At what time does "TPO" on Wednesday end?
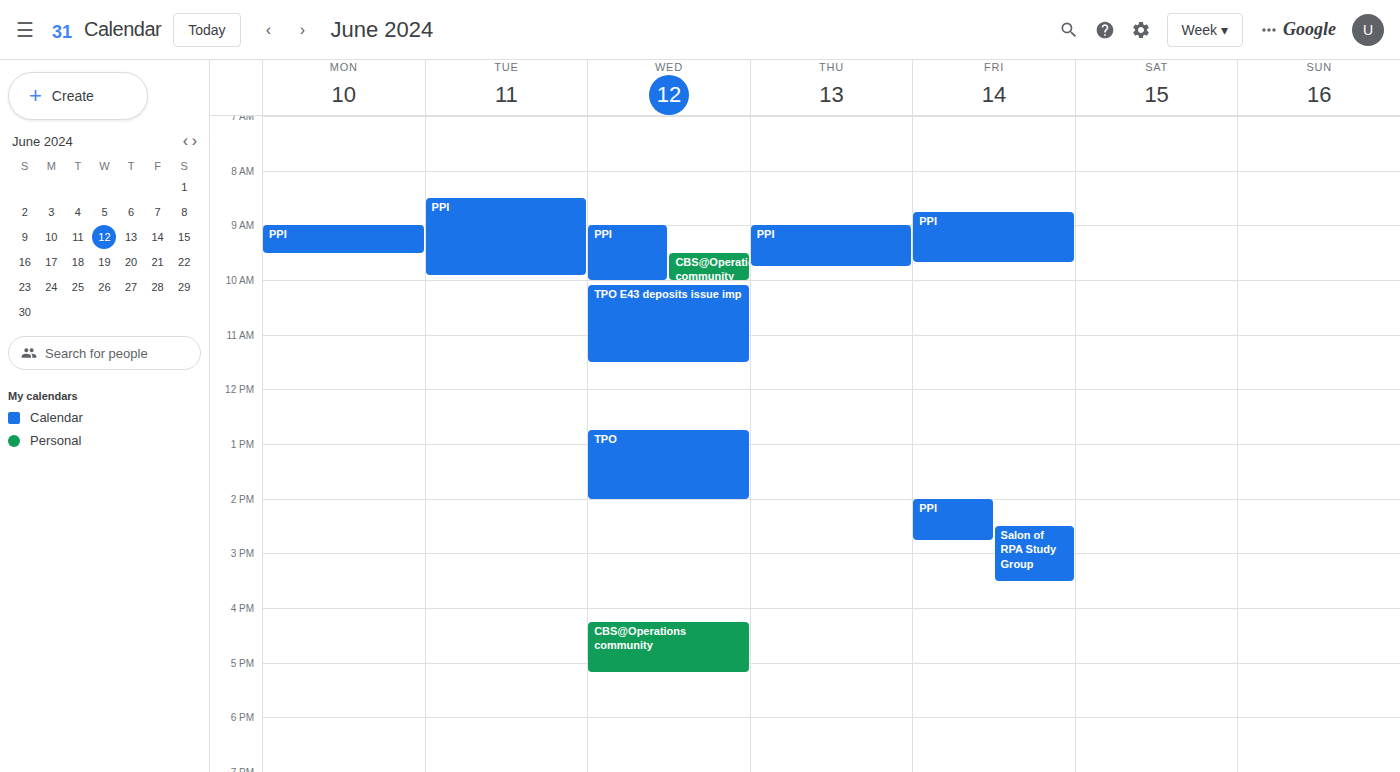
14:00